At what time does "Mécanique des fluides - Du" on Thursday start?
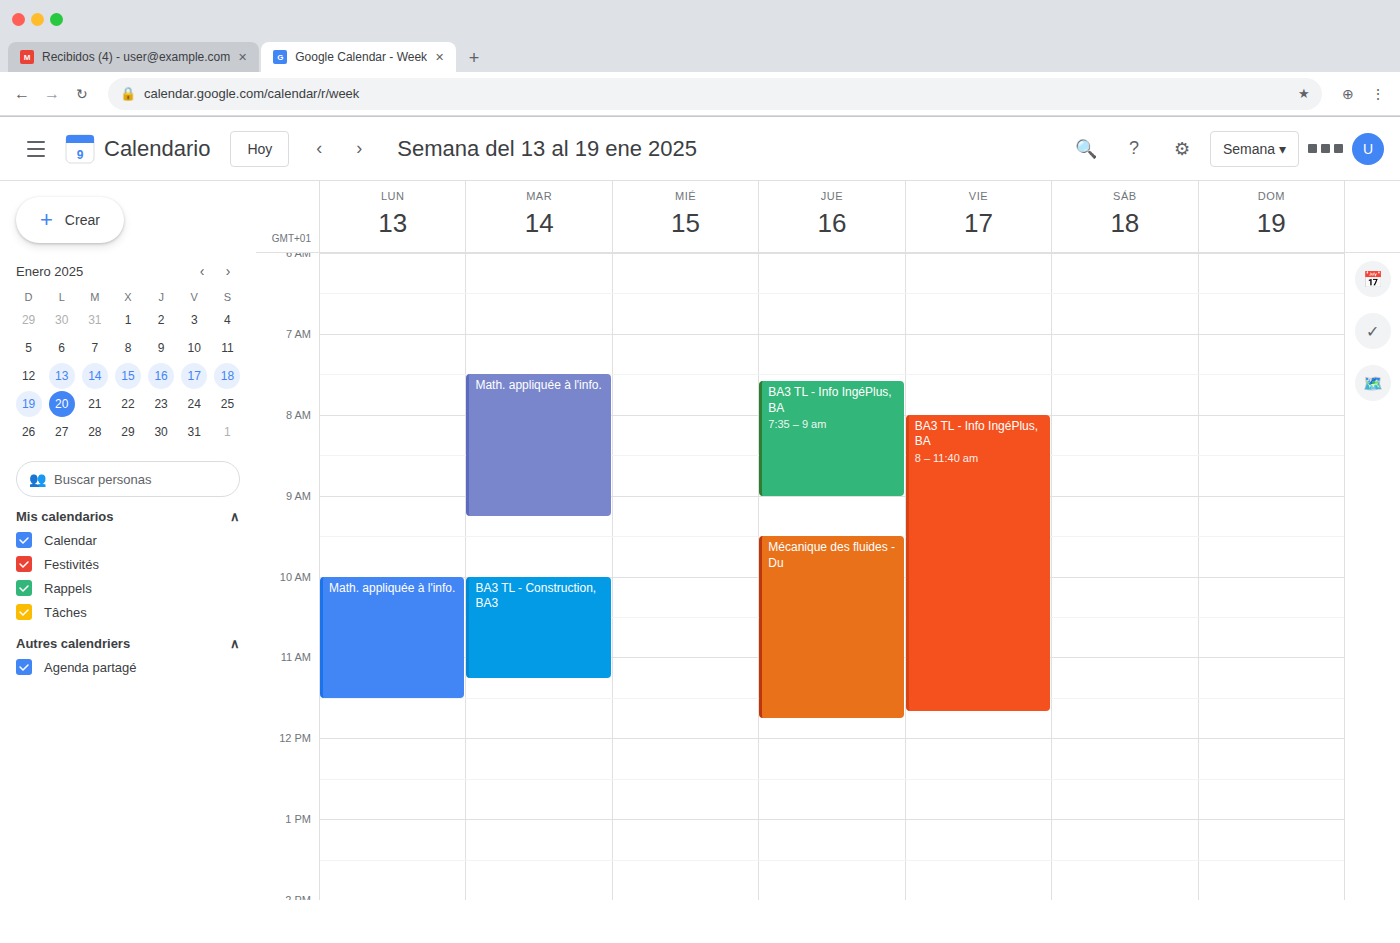
09:30